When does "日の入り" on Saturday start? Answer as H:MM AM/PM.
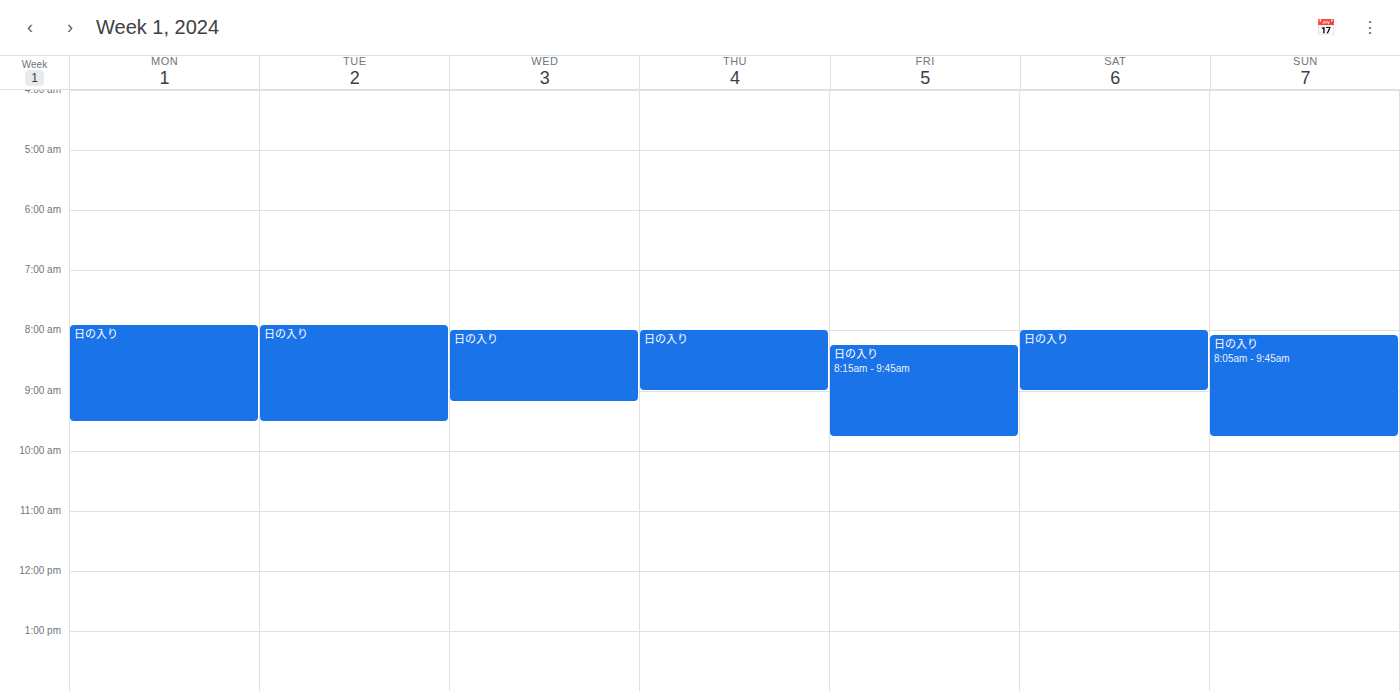
8:00 AM